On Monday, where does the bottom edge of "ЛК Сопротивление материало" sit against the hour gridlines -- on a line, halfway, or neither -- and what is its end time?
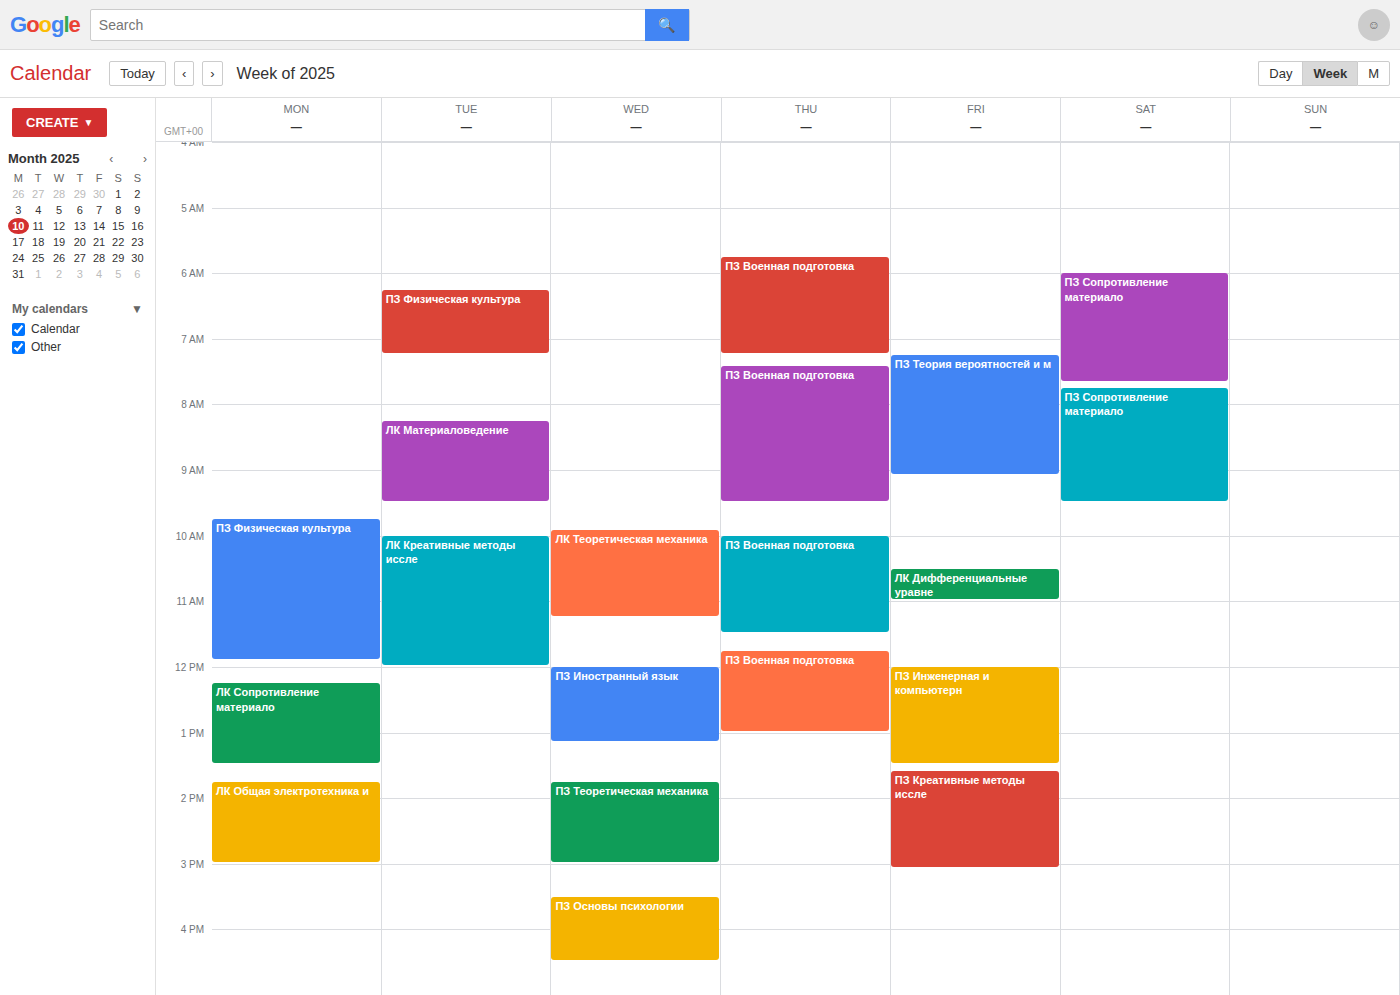
1:30 PM -- halfway between the 1 PM and 2 PM lines.